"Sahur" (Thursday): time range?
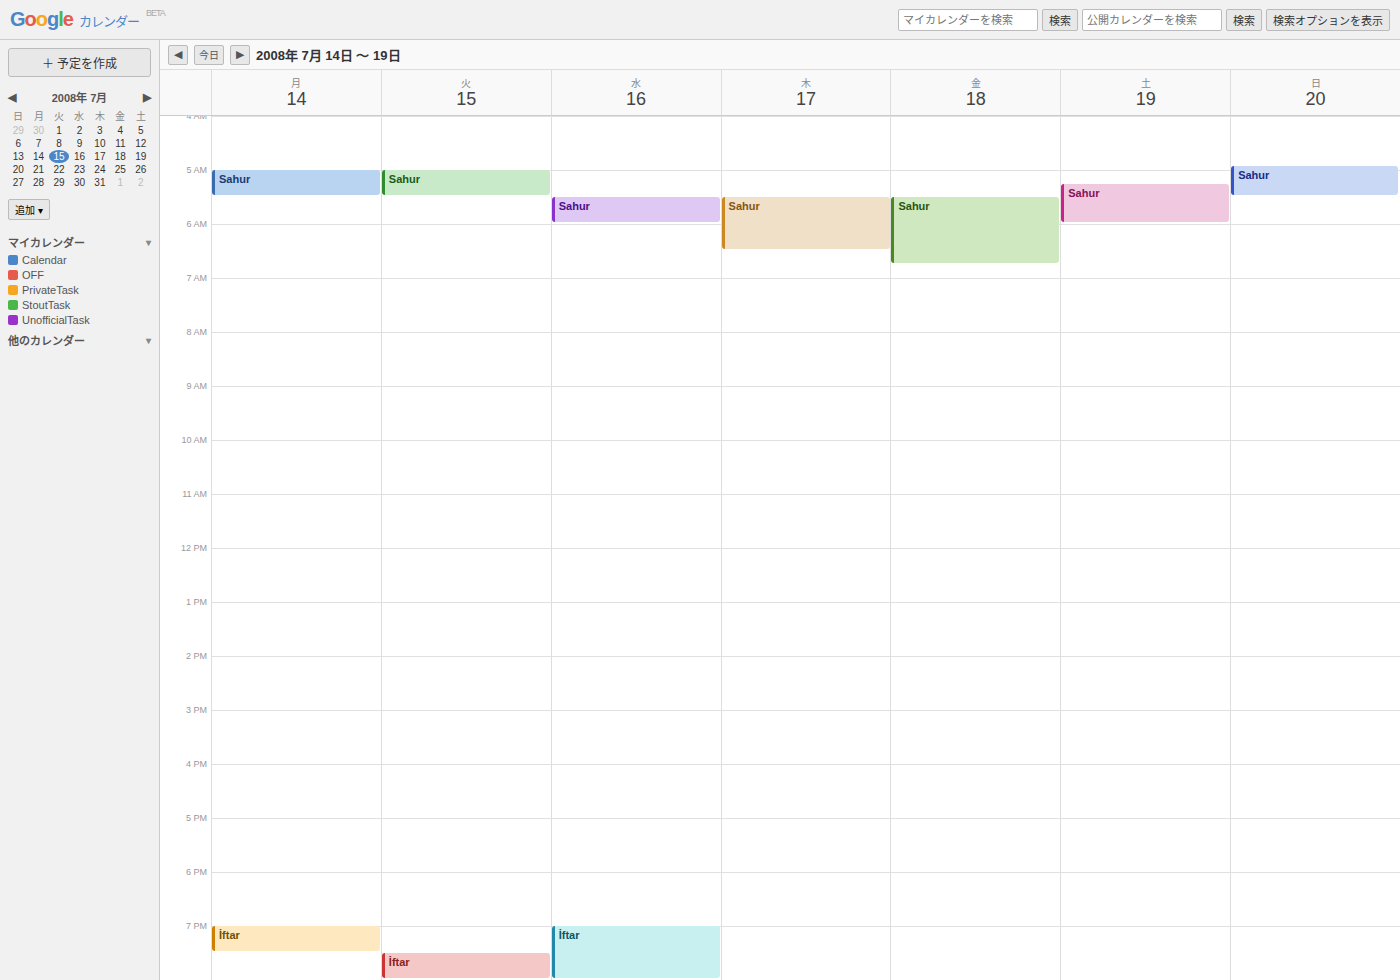
5:30 AM to 6:30 AM